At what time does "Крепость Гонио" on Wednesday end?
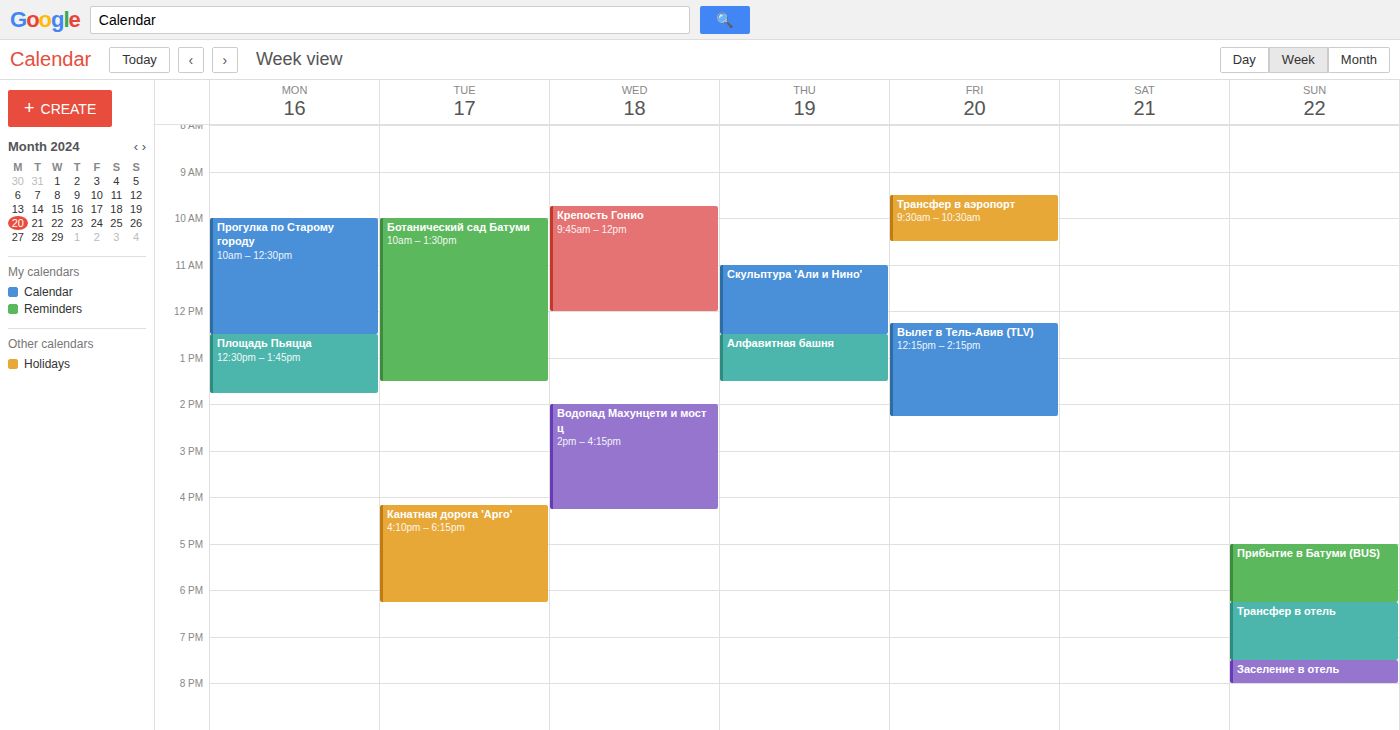
12:00 PM